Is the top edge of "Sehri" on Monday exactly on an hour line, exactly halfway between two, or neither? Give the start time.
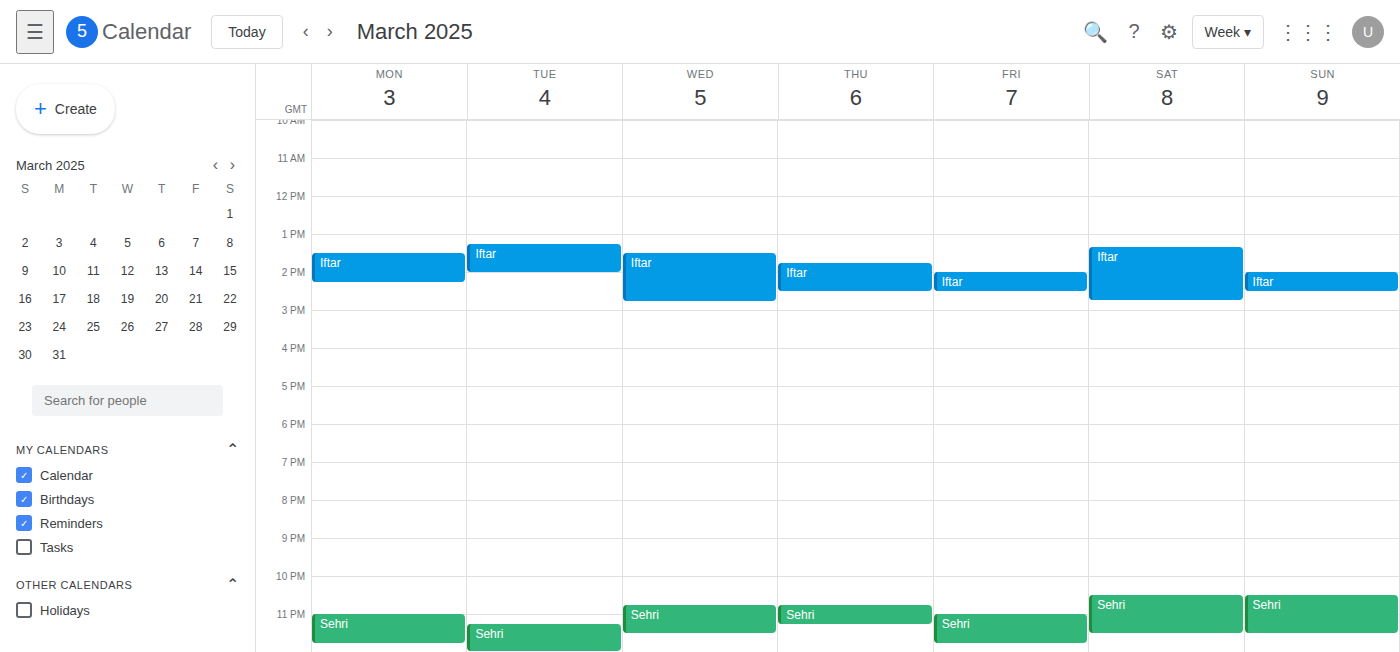
11:00 PM -- exactly on the 11 PM line.